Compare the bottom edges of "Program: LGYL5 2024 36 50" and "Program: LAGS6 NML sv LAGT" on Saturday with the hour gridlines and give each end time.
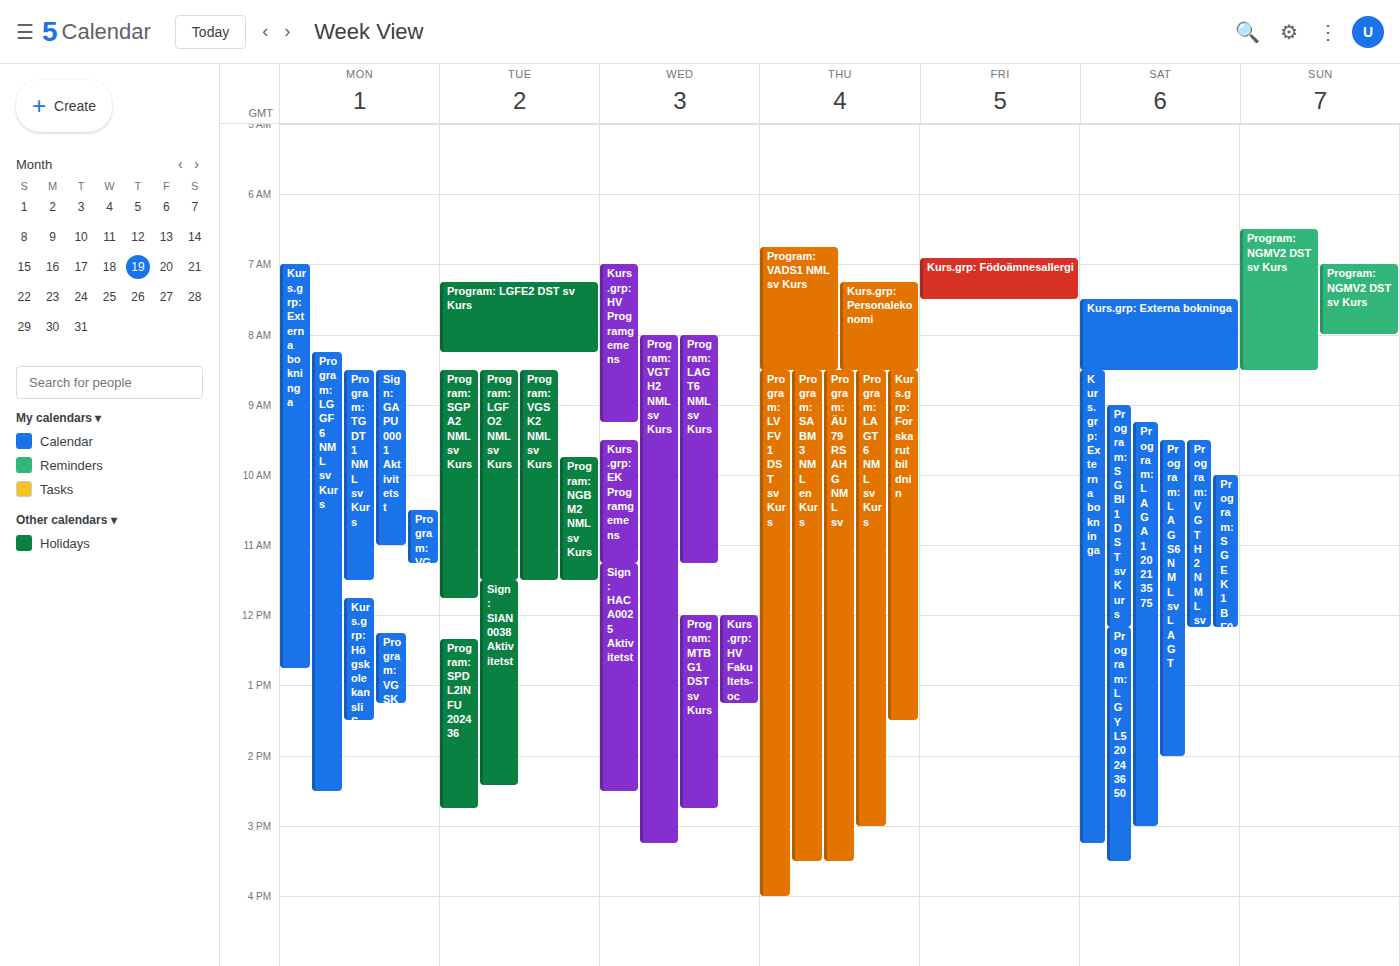
"Program: LGYL5 2024 36 50": 3:30 PM, halfway between the 3 PM and 4 PM lines. "Program: LAGS6 NML sv LAGT": 2:00 PM, exactly on the 2 PM line.